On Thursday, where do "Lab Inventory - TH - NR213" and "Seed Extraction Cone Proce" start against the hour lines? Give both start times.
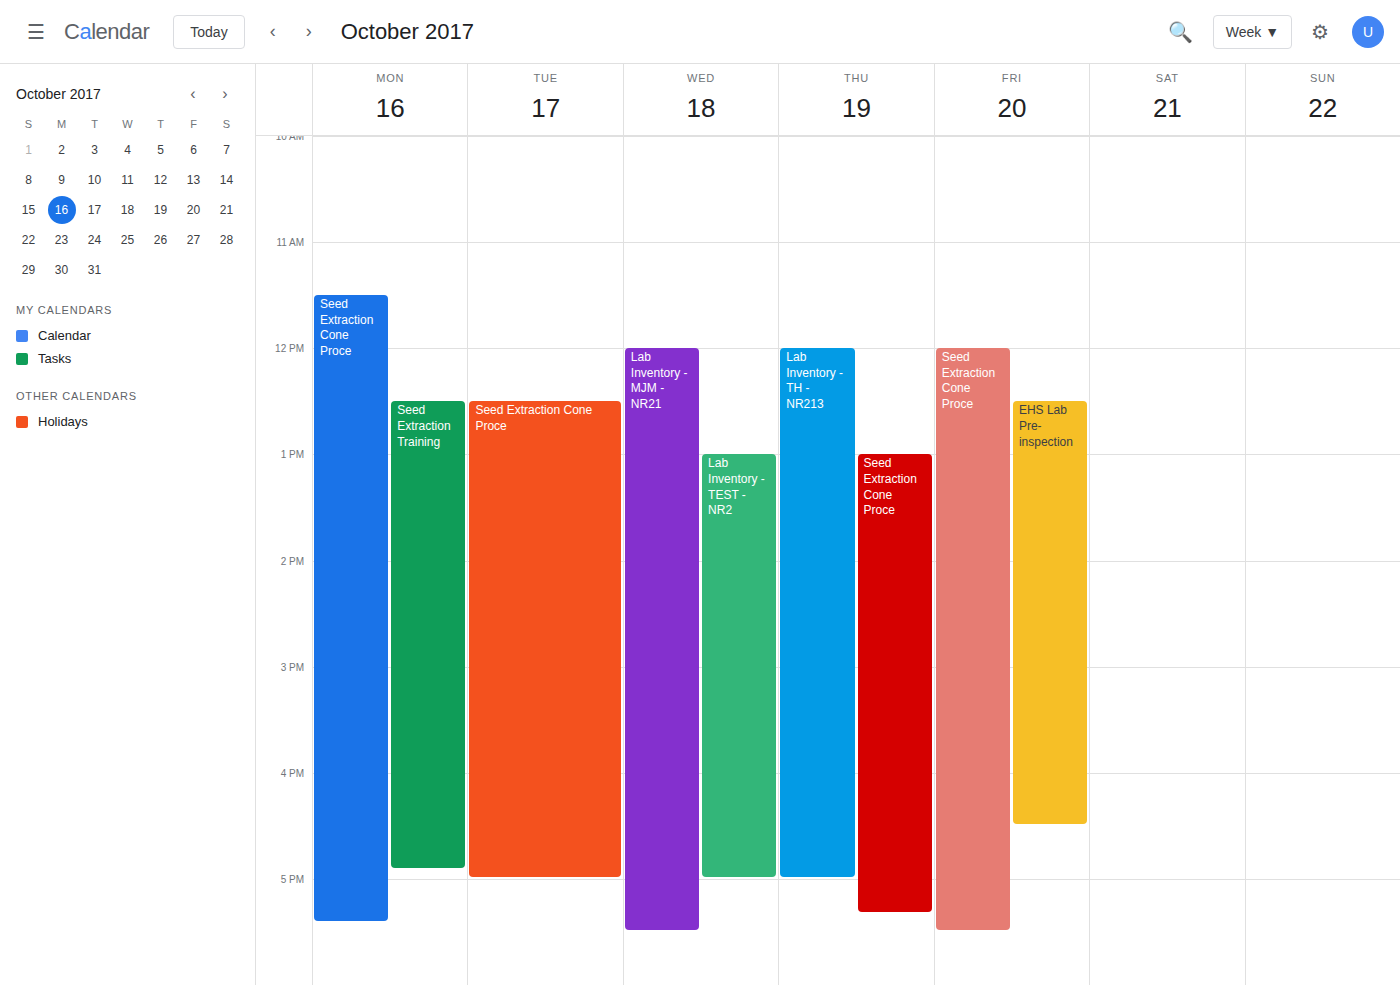
"Lab Inventory - TH - NR213": 12:00 PM, exactly on the 12 PM line. "Seed Extraction Cone Proce": 1:00 PM, exactly on the 1 PM line.